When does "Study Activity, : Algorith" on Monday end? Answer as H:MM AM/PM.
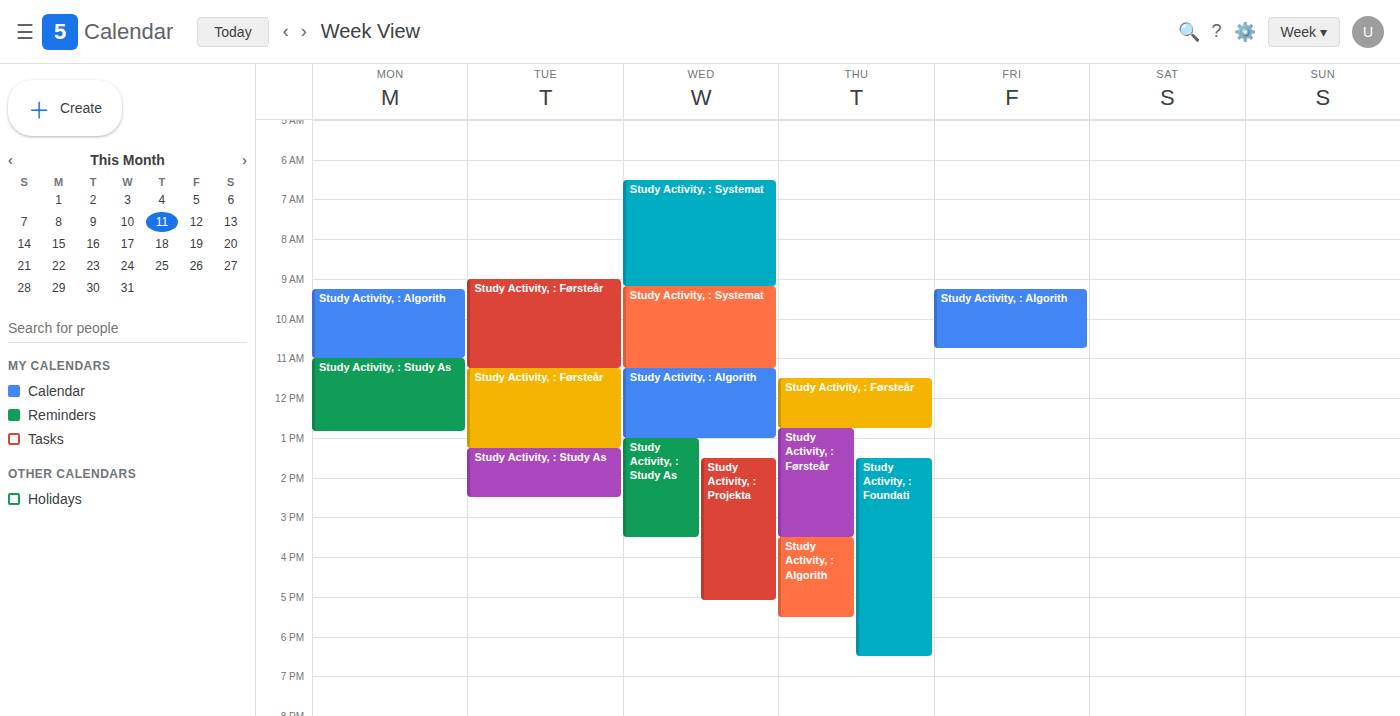
11:00 AM